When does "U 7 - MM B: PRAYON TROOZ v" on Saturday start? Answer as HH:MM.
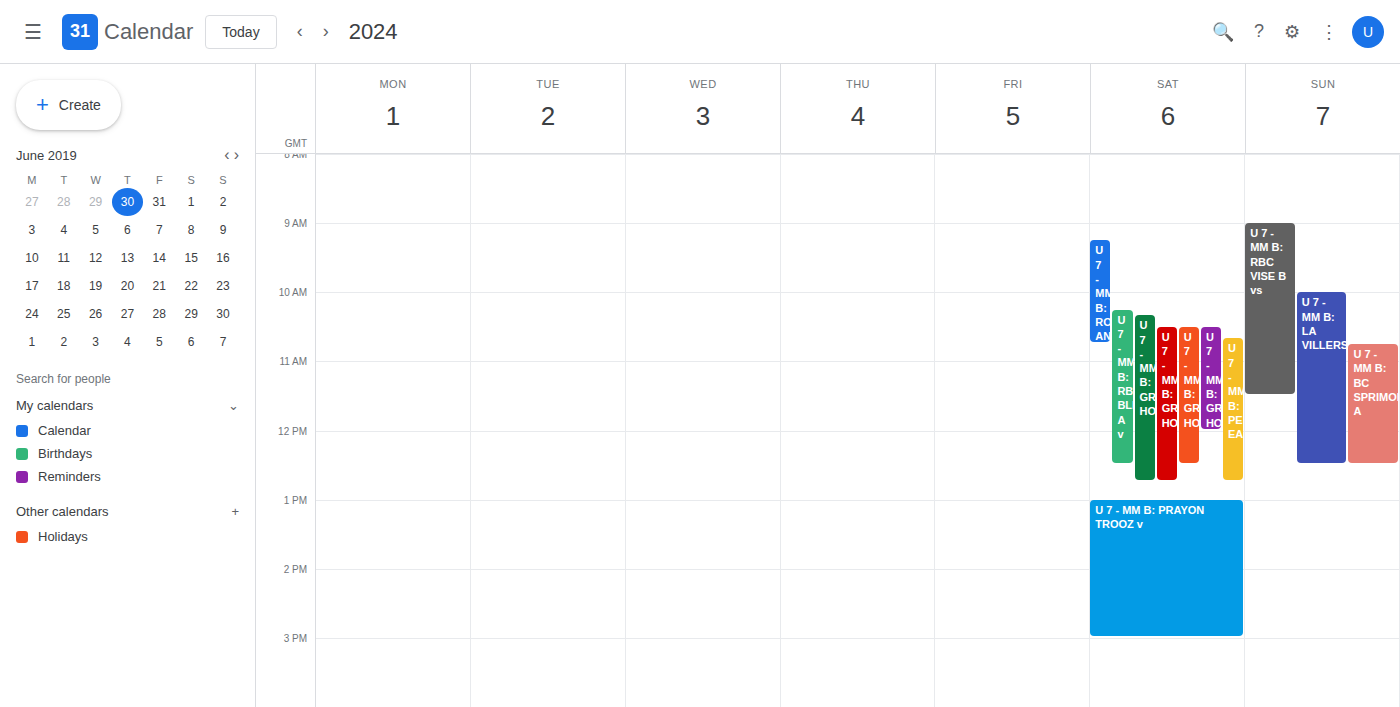
13:00